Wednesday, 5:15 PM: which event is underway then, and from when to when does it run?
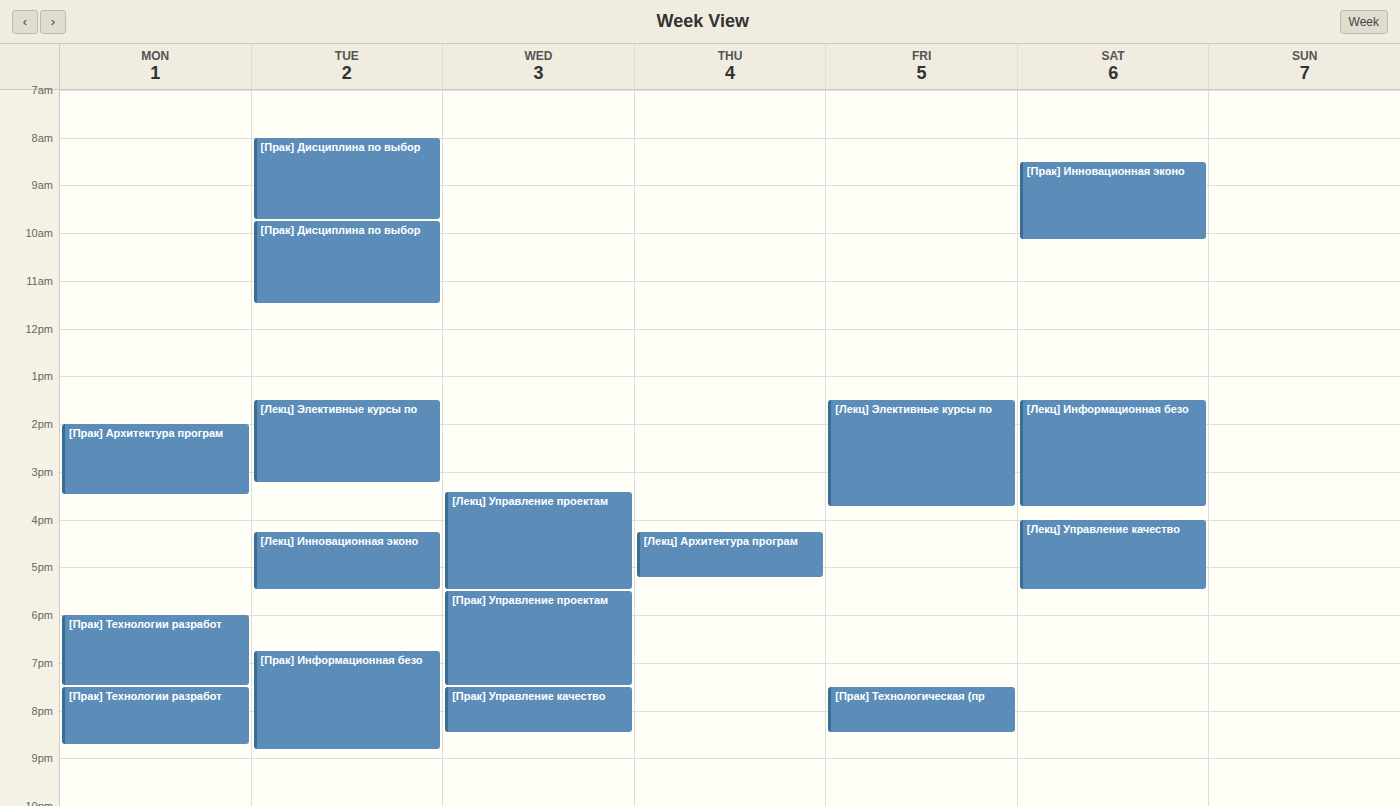
"[Лекц] Управление проектам", 3:25 PM to 5:30 PM